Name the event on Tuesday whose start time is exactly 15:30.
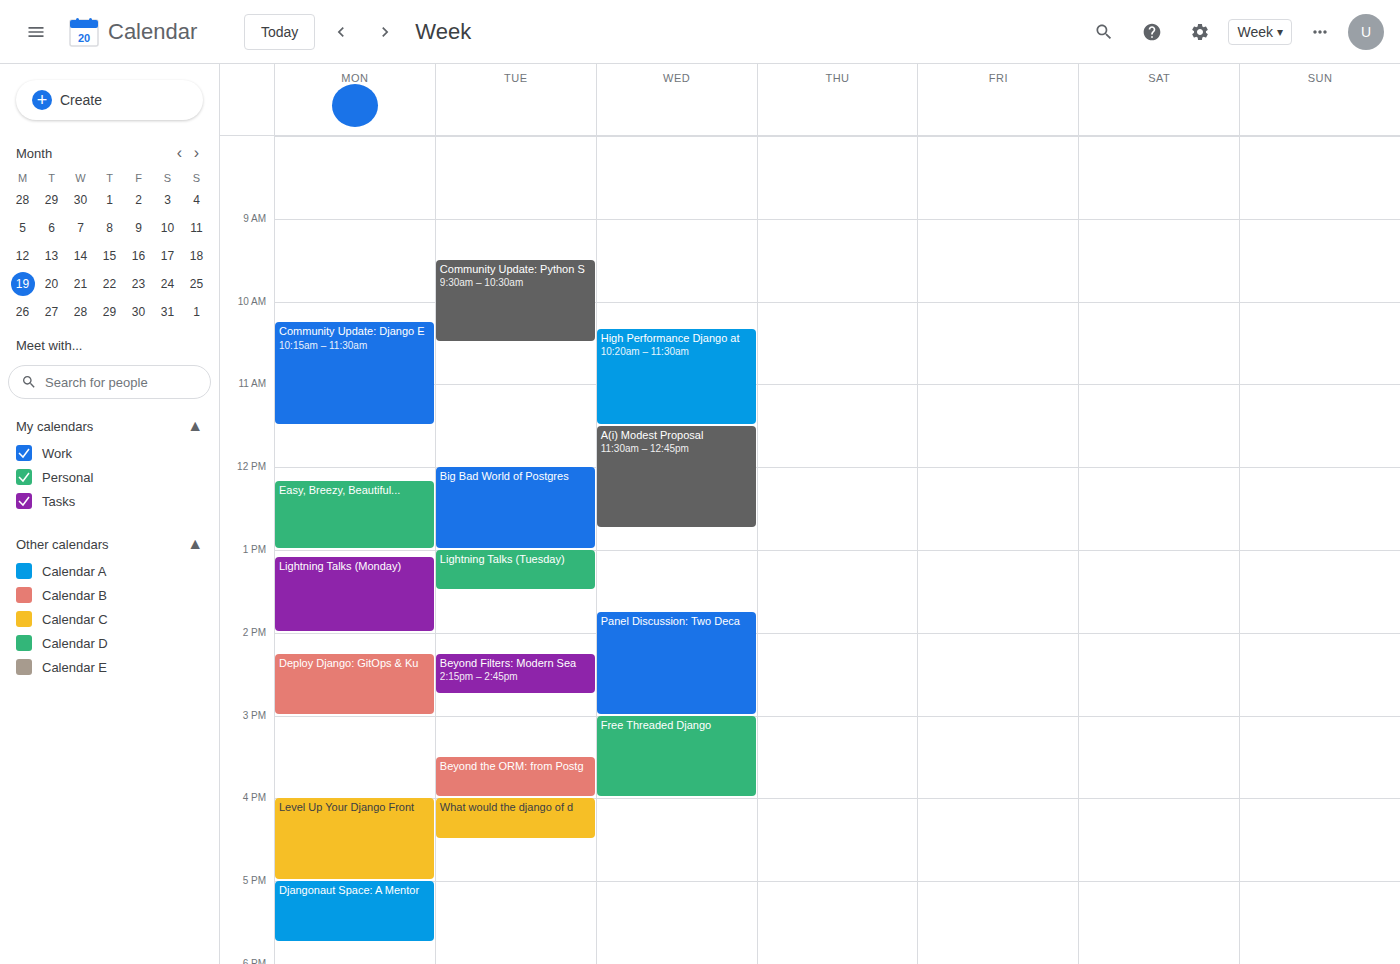
"Beyond the ORM: from Postg"